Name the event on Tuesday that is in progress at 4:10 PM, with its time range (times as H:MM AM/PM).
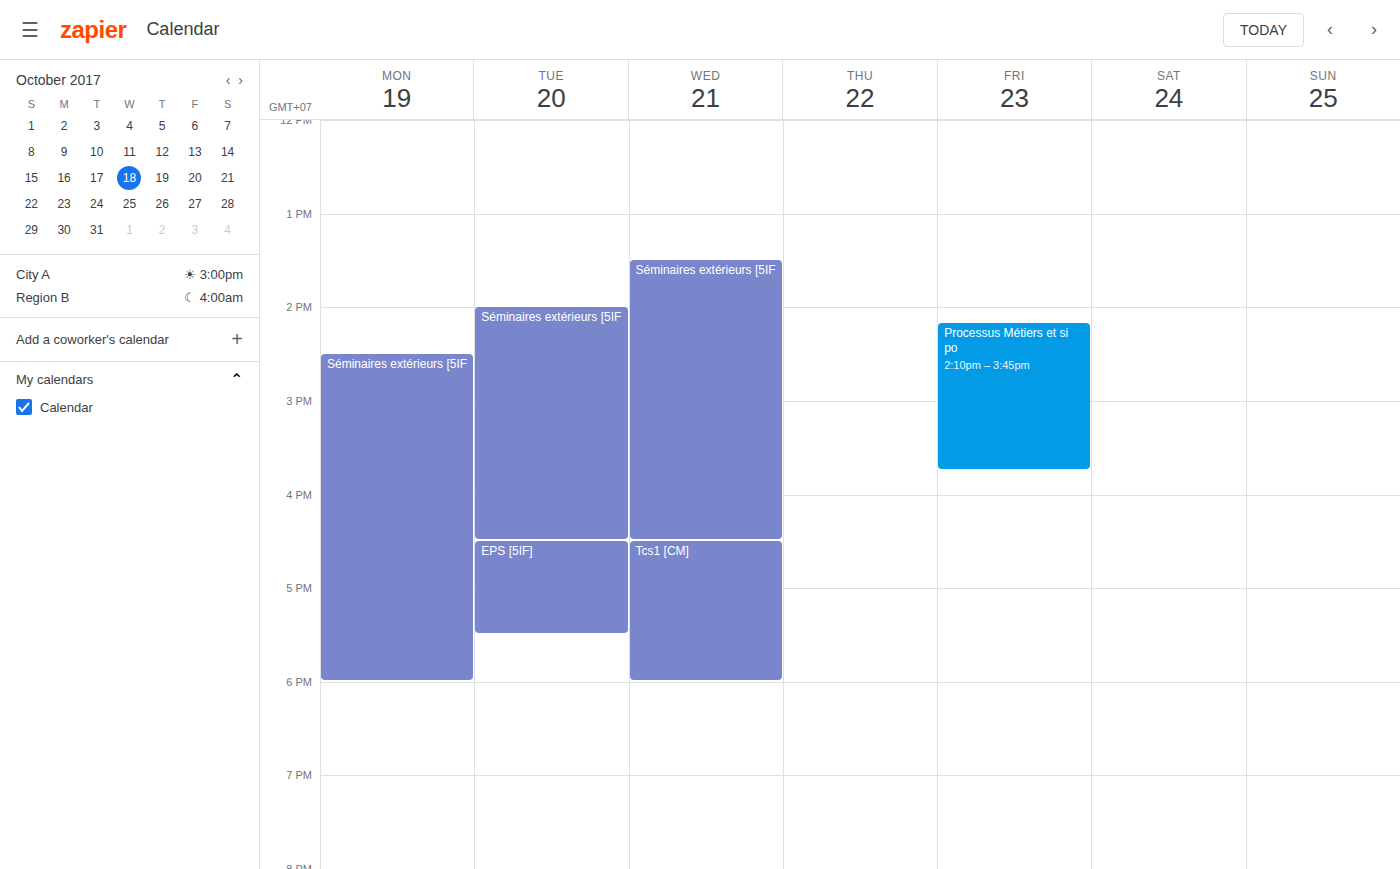
"Séminaires extérieurs [5IF", 2:00 PM to 4:30 PM